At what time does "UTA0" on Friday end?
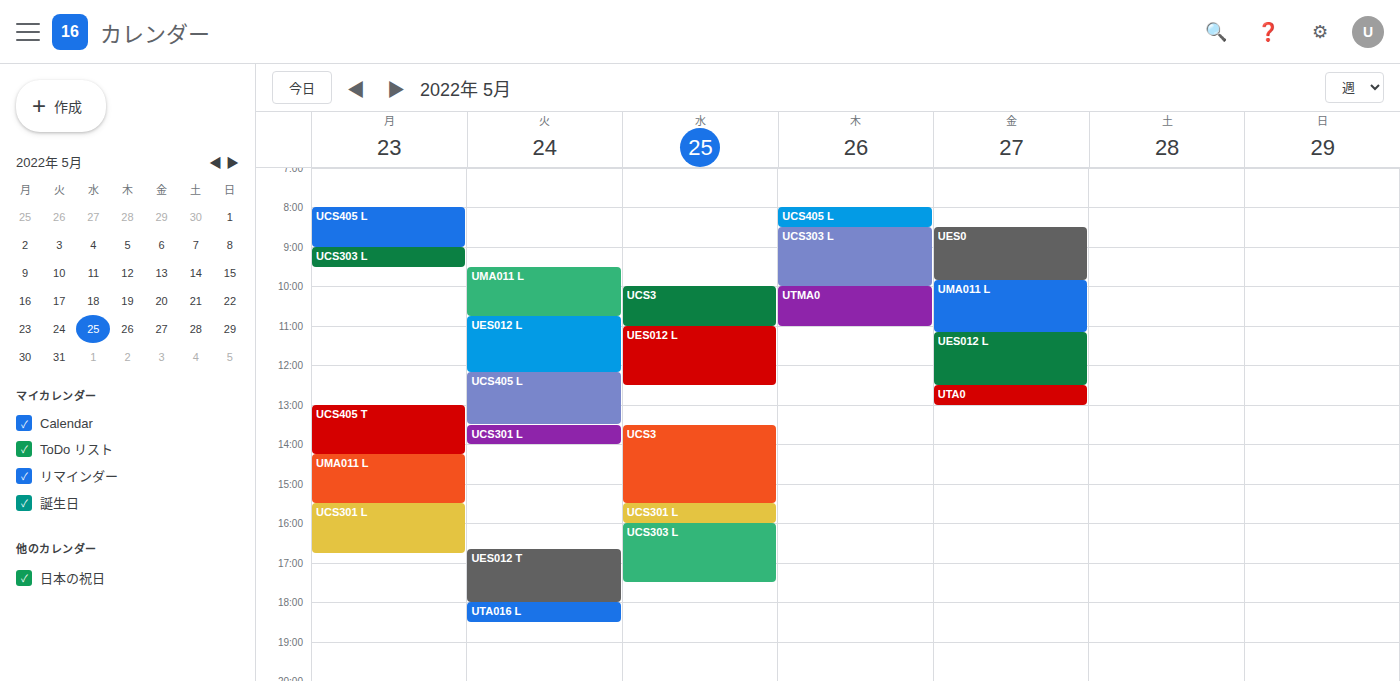
1:00 PM